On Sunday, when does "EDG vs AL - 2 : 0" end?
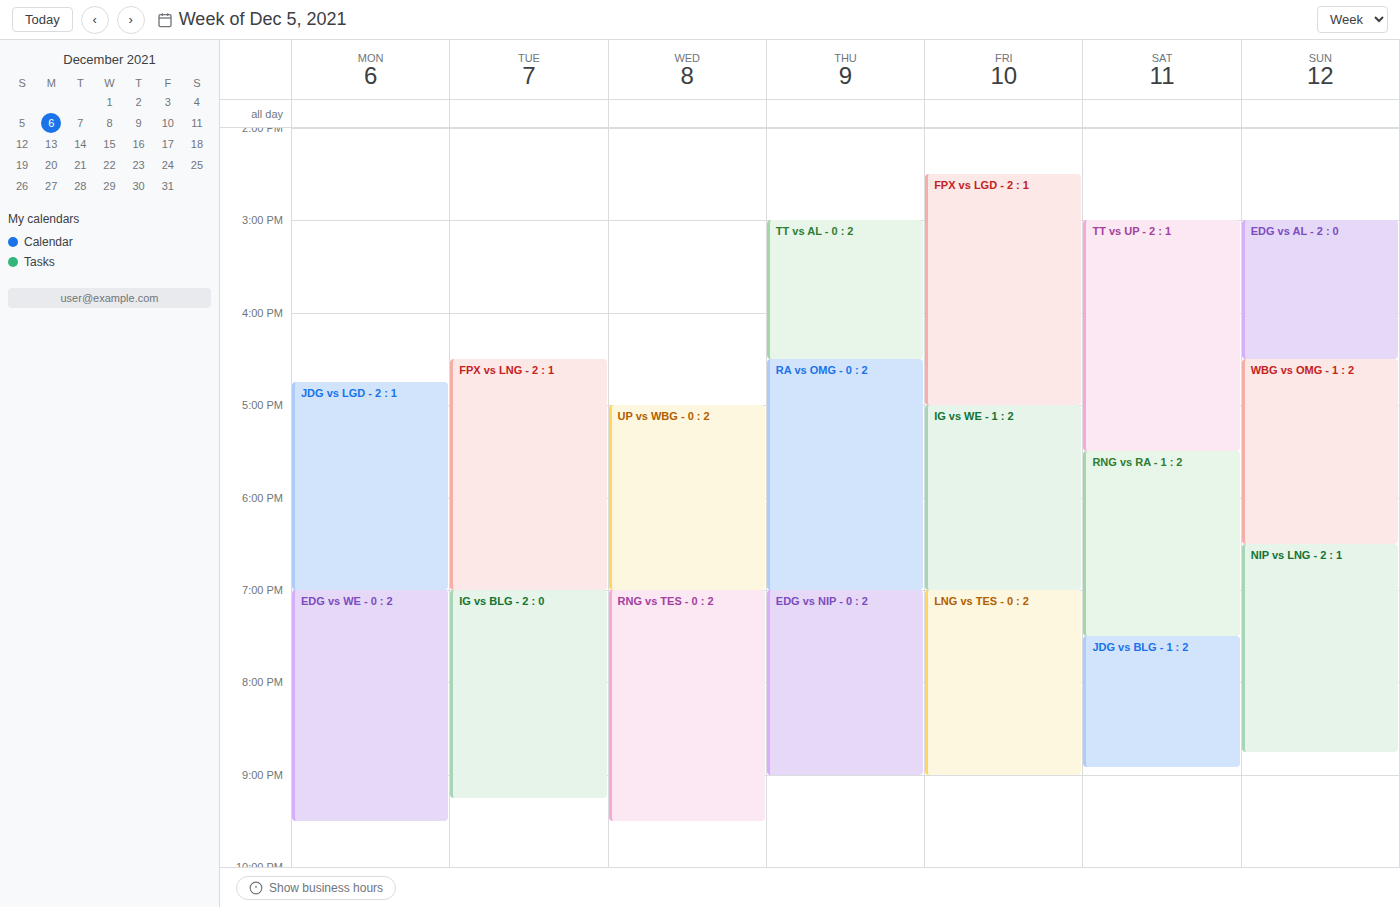
4:30 PM